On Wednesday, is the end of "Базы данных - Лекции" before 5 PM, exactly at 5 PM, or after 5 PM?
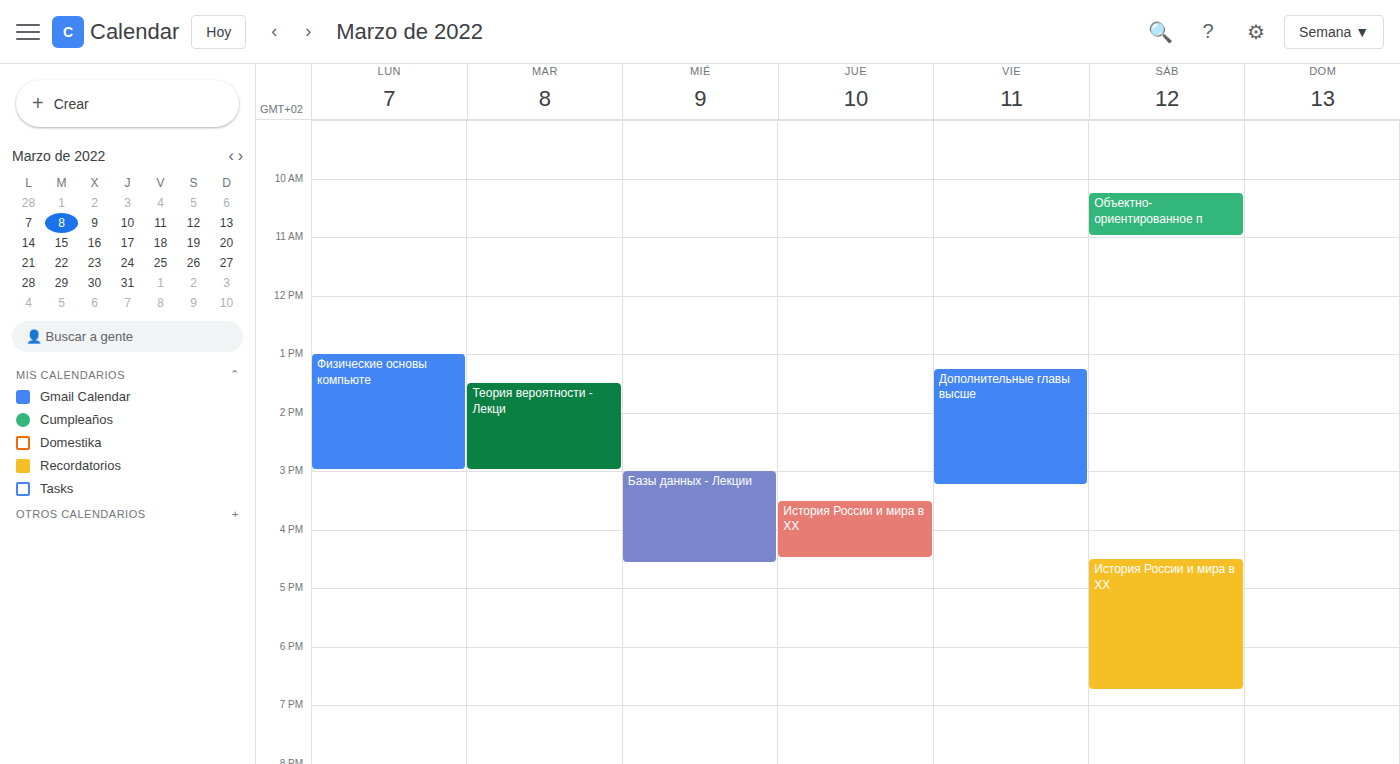
4:35 PM -- before 5 PM, 25 minutes above the 5 PM line.